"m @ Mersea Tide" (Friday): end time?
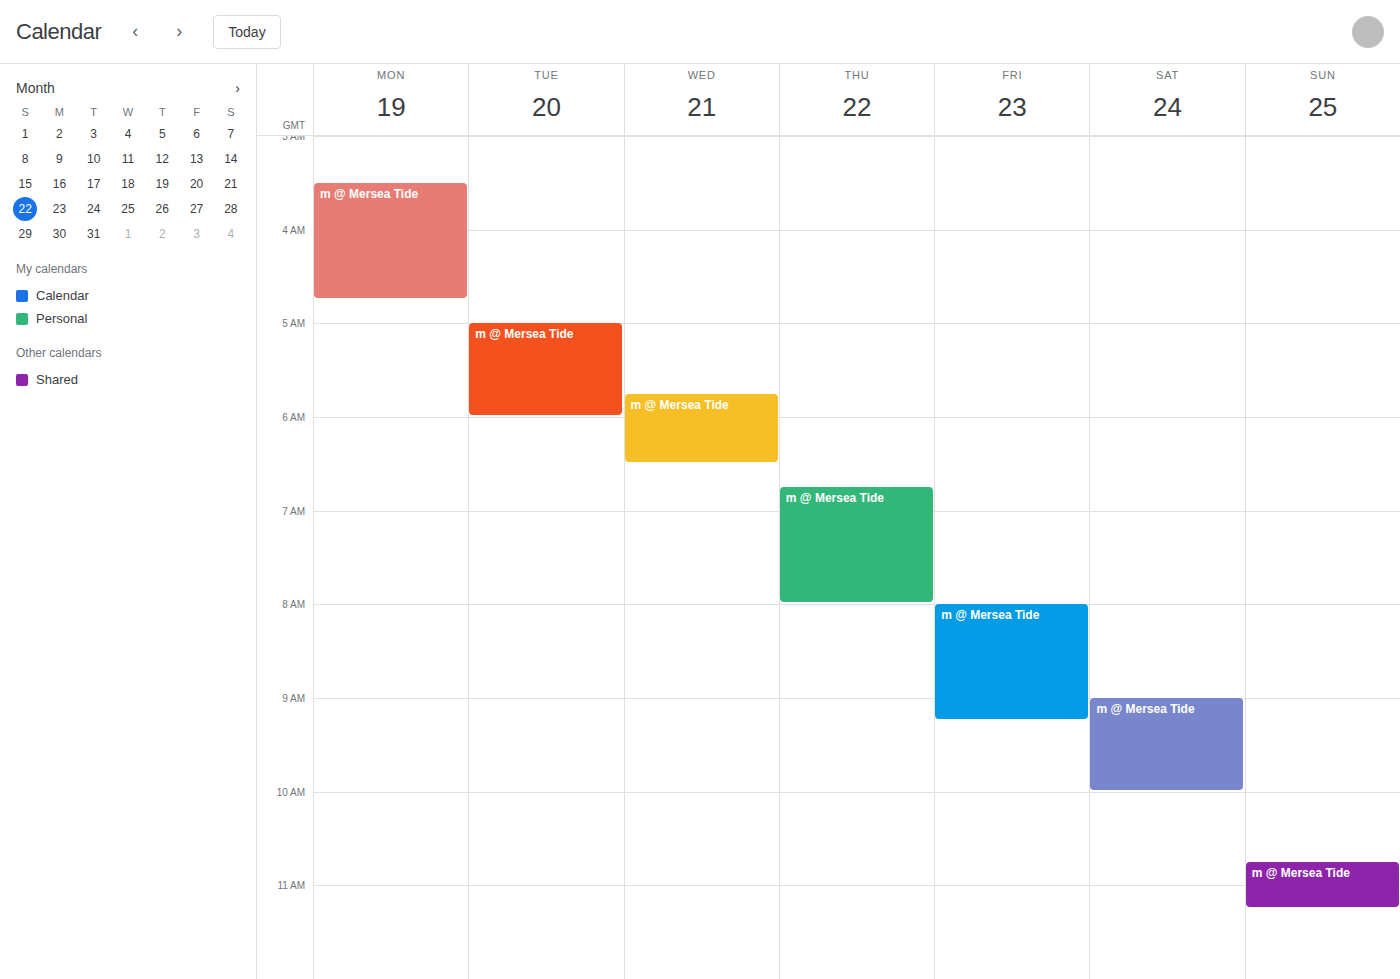
9:15 AM